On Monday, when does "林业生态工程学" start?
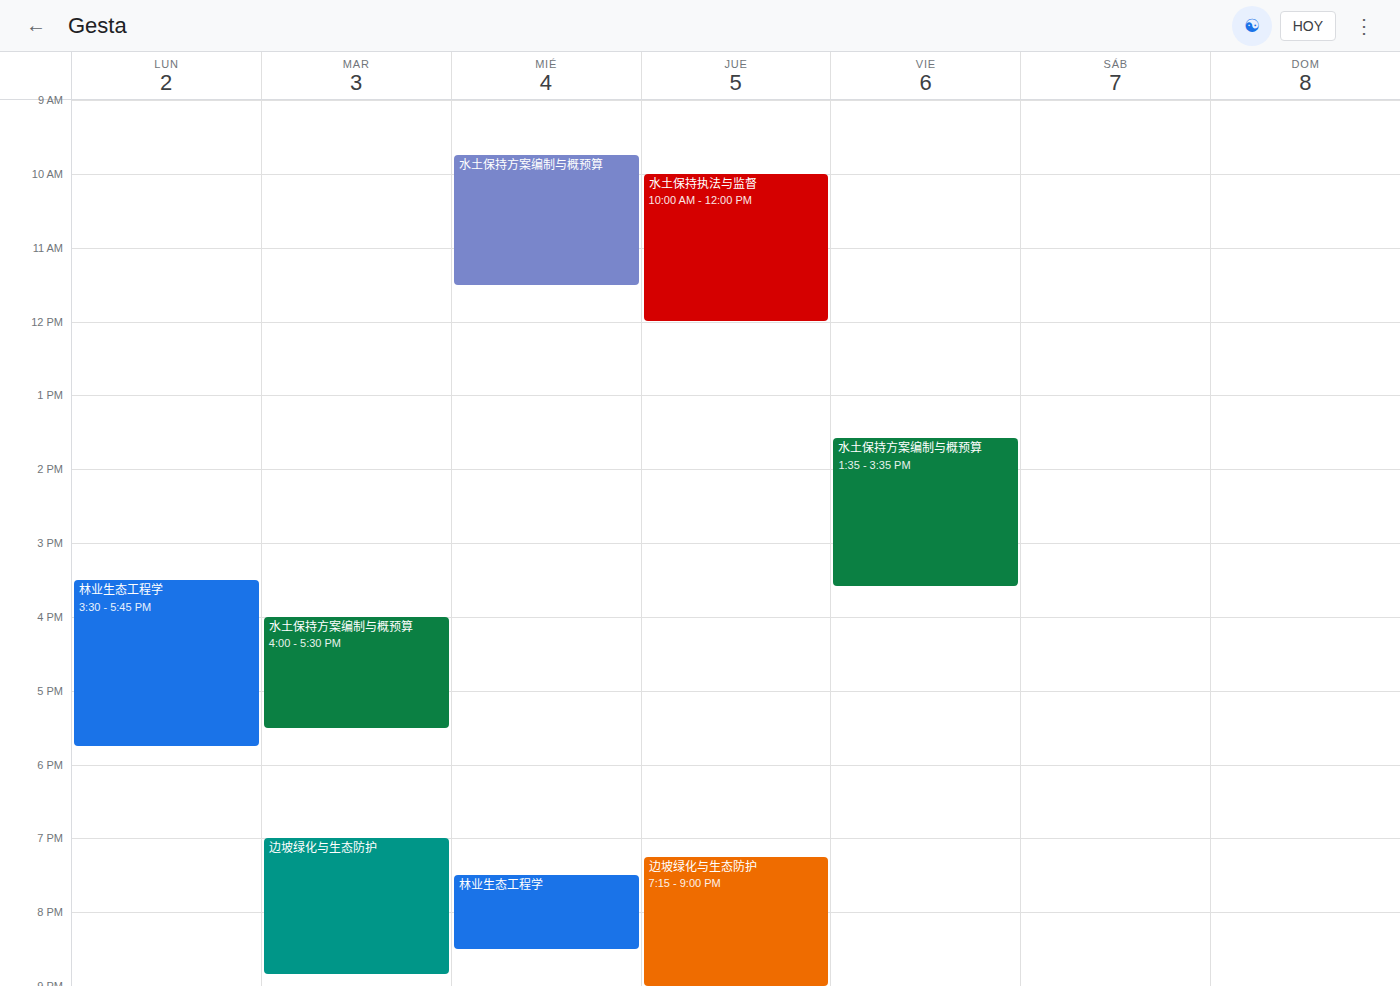
3:30 PM